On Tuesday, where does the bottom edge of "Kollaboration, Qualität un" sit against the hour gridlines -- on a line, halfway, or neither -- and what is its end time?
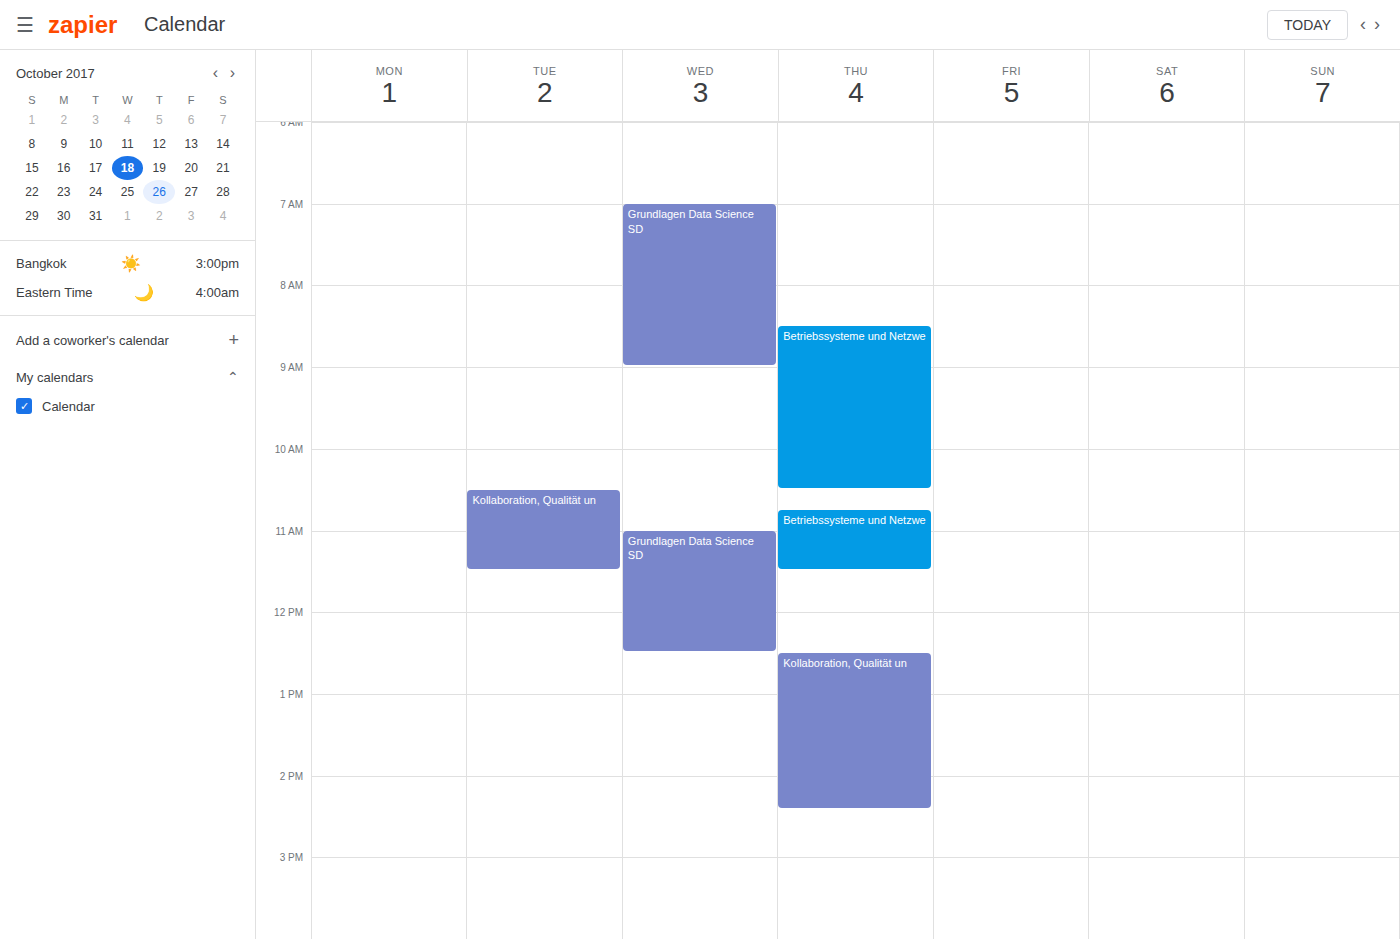
11:30 AM -- halfway between the 11 AM and 12 PM lines.